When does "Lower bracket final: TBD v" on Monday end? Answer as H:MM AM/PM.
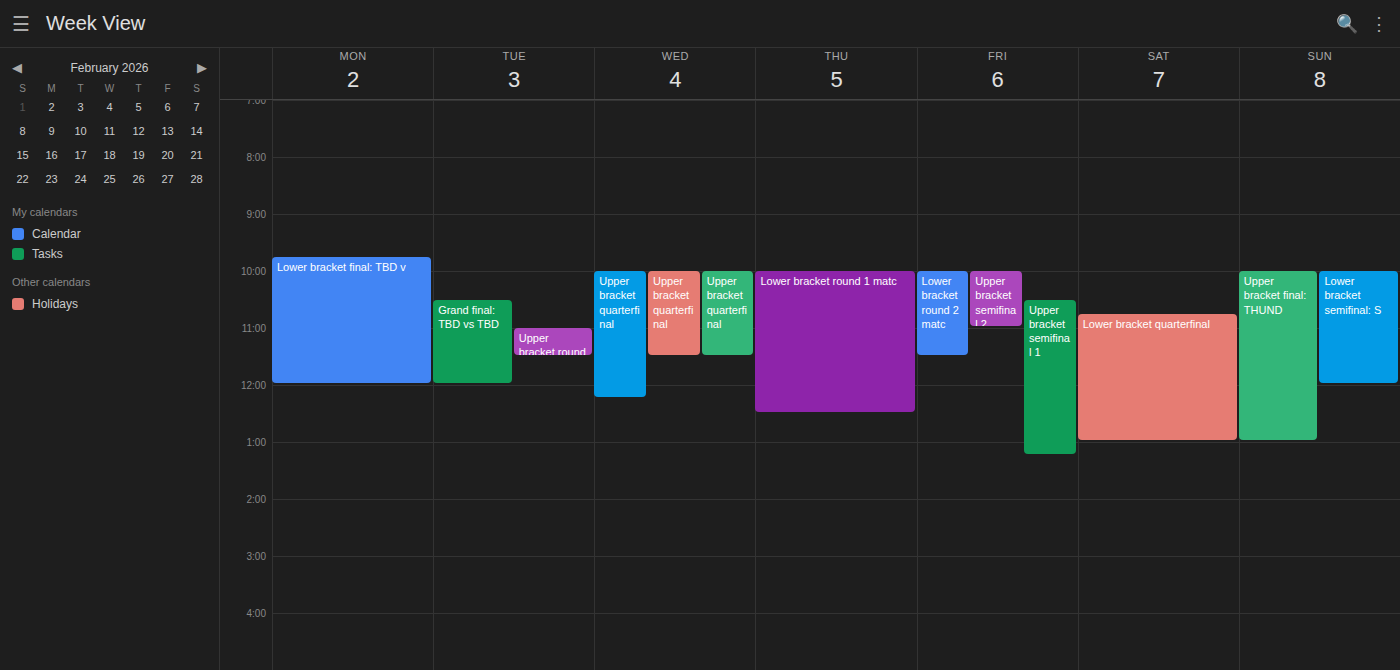
12:00 PM